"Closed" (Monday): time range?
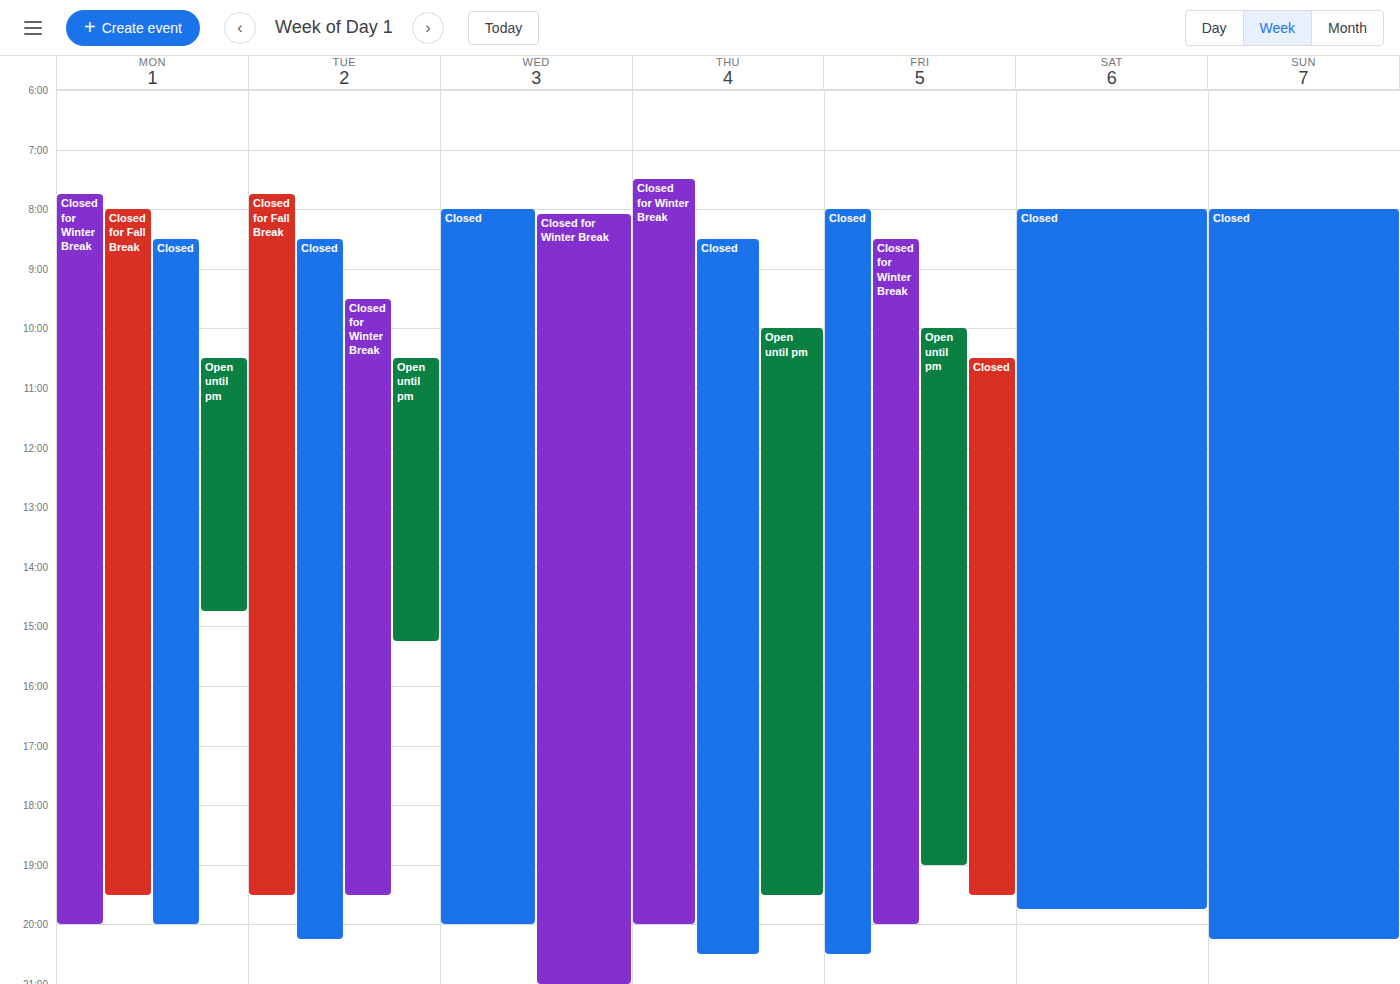
8:30 AM to 8:00 PM